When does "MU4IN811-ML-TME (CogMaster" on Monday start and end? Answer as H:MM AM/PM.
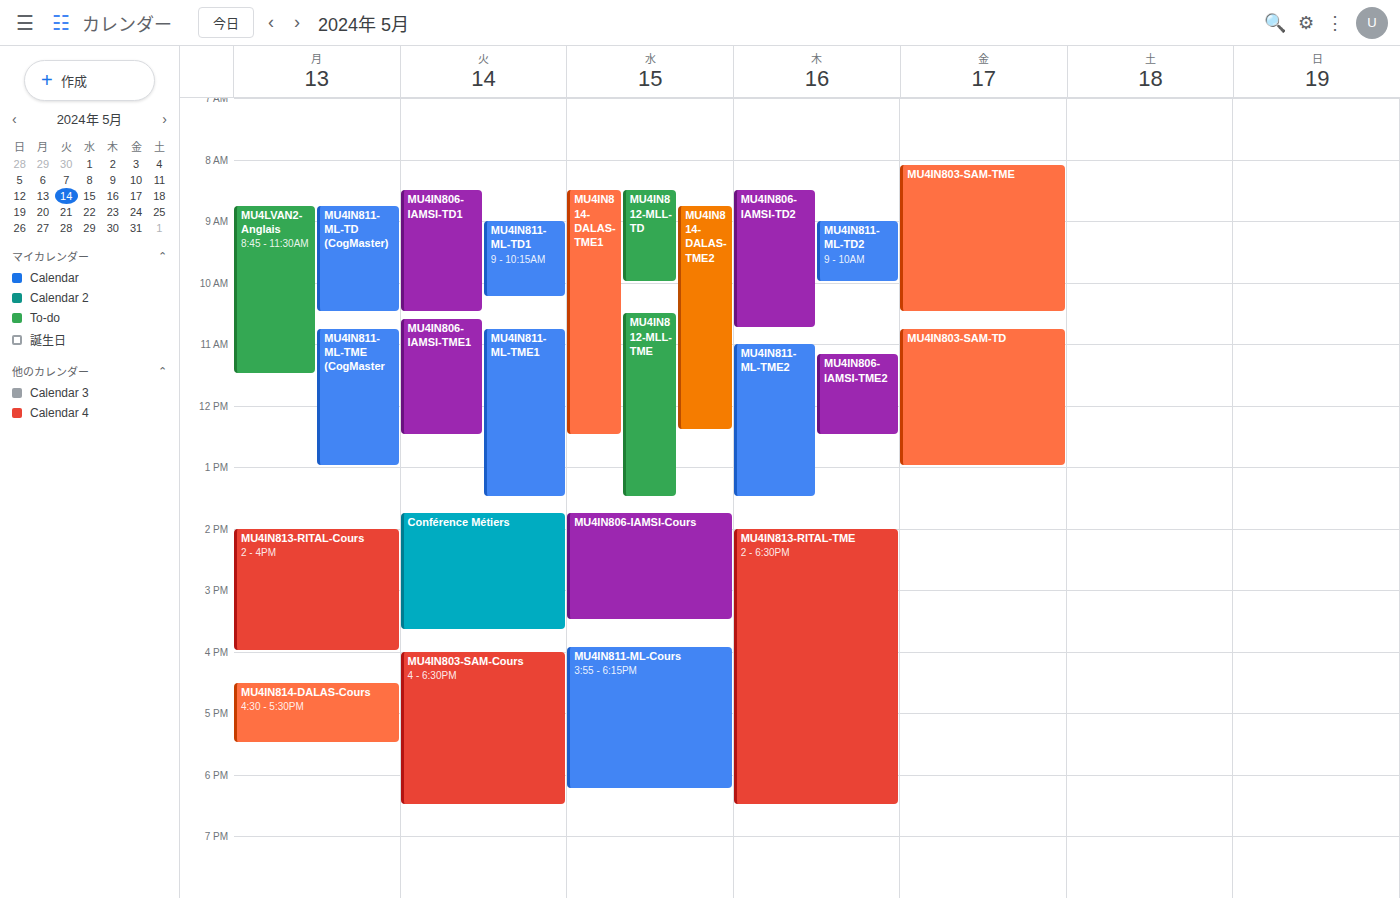
10:45 AM to 1:00 PM